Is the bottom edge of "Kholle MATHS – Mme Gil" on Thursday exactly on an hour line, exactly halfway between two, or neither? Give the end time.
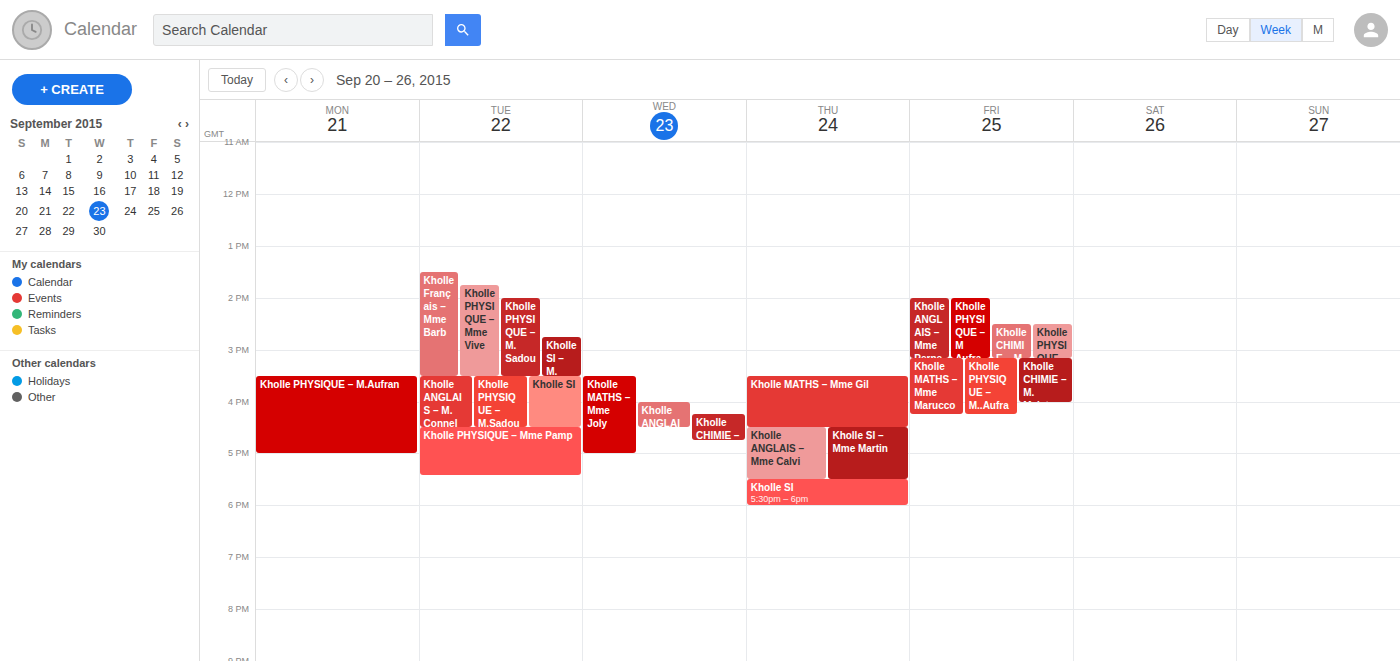
4:30 PM -- halfway between the 4 PM and 5 PM lines.